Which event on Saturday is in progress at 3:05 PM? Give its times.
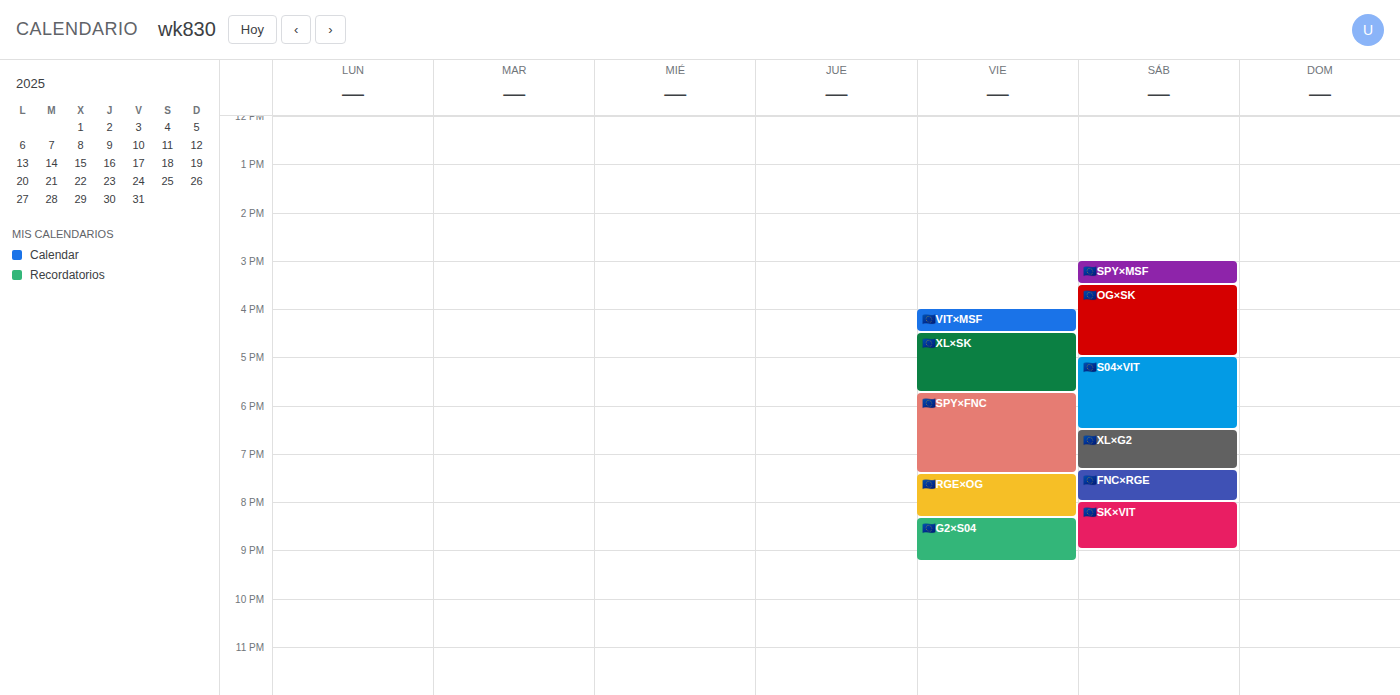
"🇪🇺SPY×MSF", 3:00 PM to 3:30 PM